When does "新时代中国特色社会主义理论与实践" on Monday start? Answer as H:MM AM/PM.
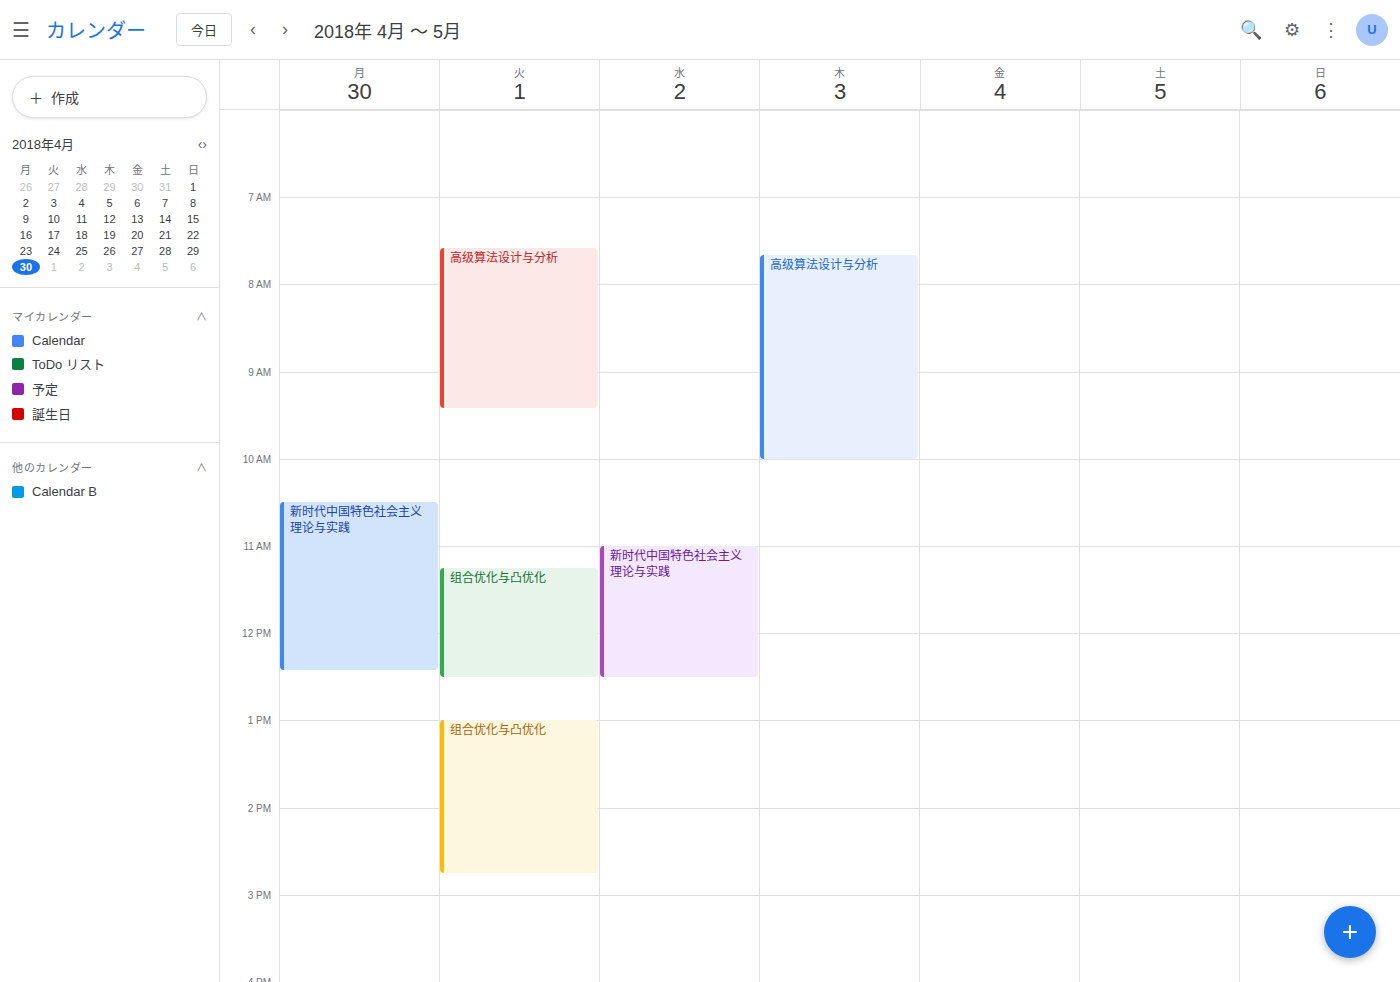
10:30 AM